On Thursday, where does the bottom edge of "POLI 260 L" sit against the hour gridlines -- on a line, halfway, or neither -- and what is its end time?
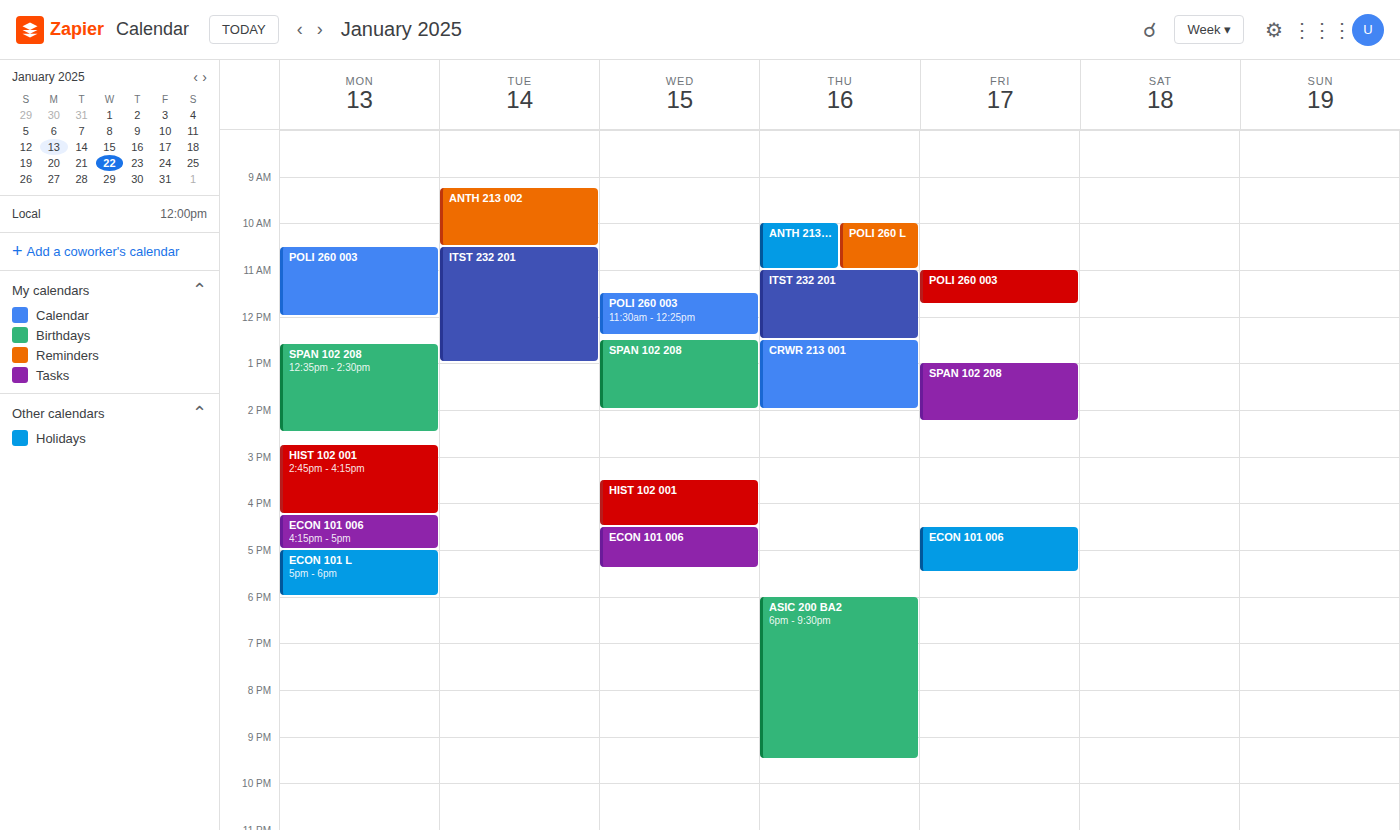
11:00 AM -- exactly on the 11 AM line.